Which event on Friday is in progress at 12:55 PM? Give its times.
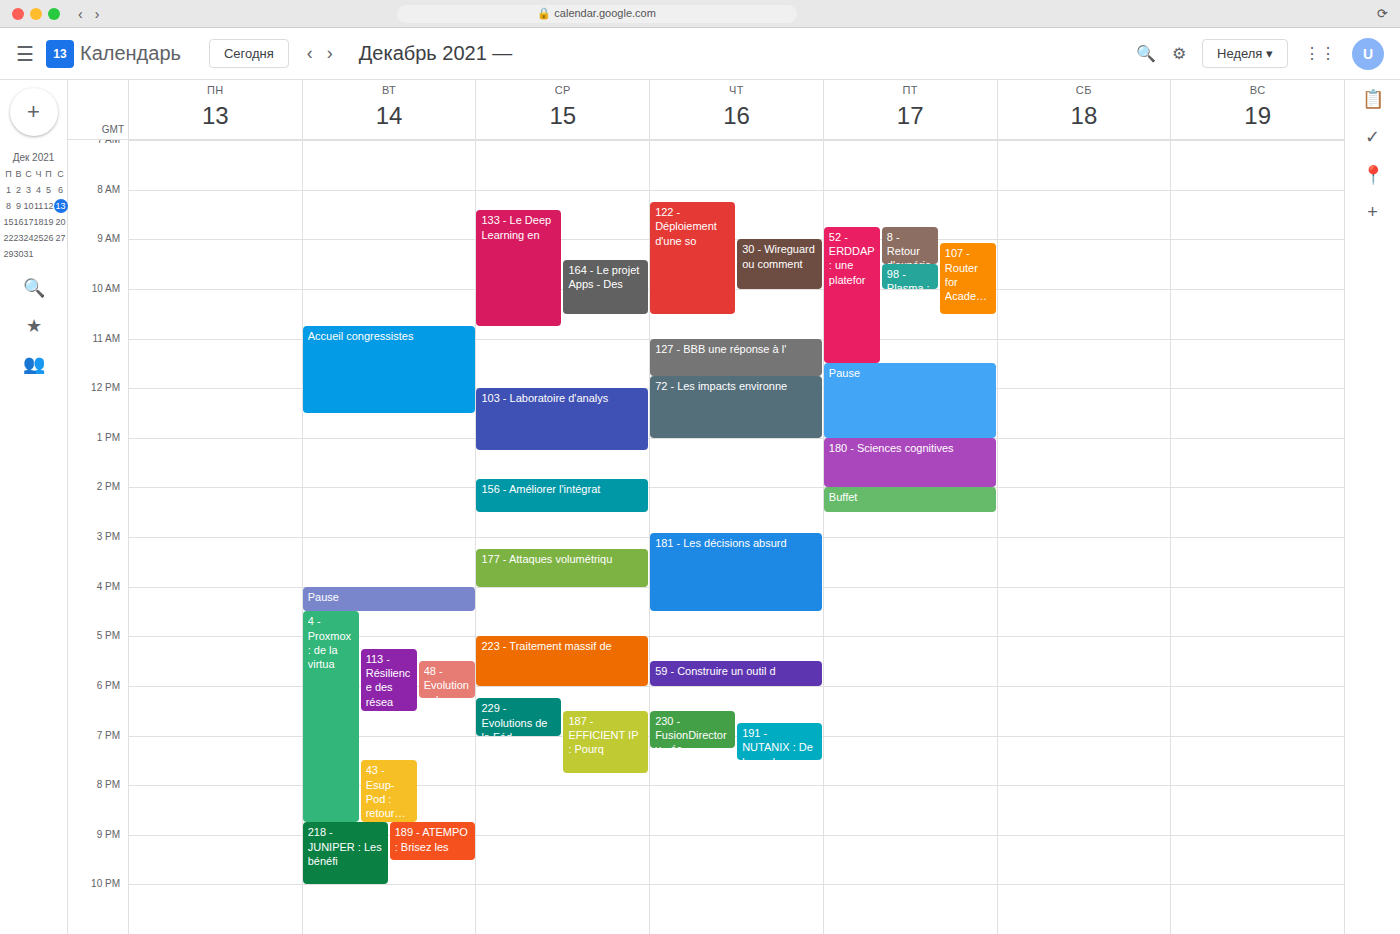
"Pause", 11:30 AM to 1:00 PM